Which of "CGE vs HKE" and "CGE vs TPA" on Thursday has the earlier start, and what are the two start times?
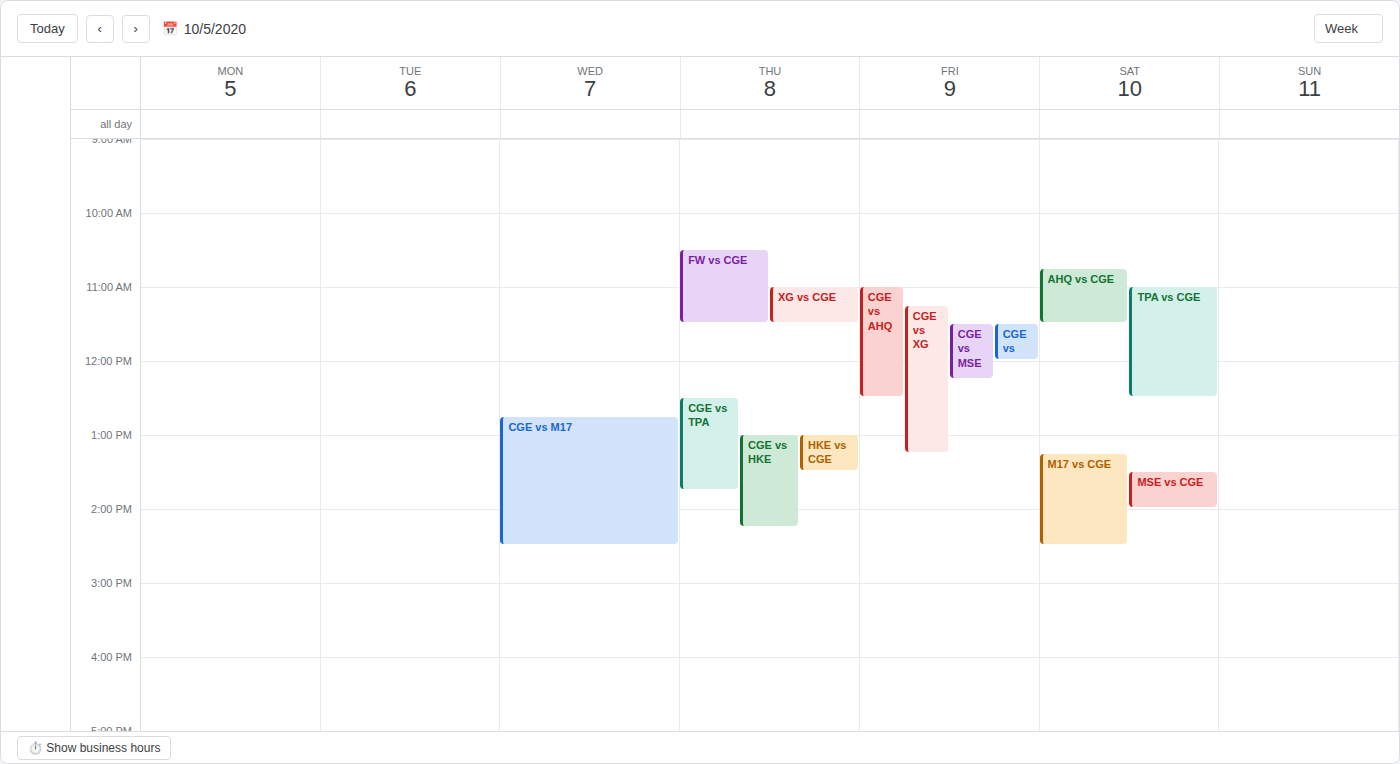
"CGE vs TPA" 12:30 PM; "CGE vs HKE" 1:00 PM.